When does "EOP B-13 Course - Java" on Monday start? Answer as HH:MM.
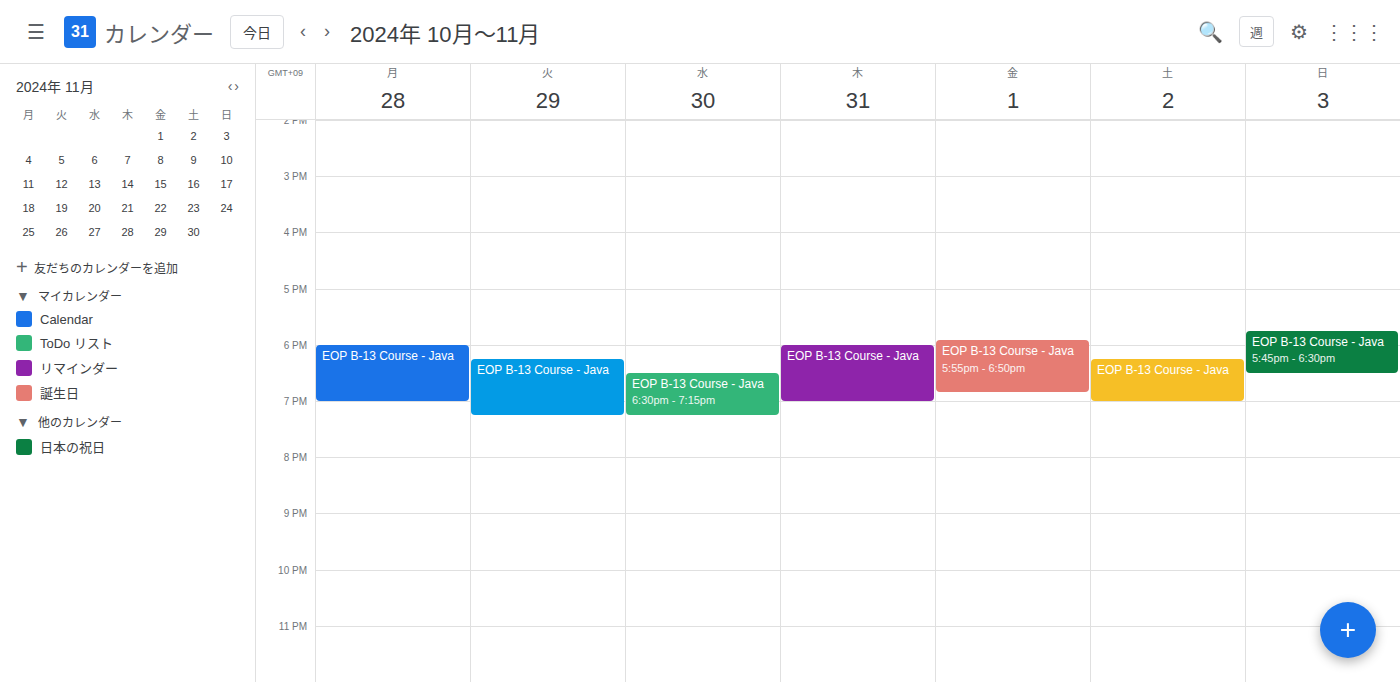
18:00